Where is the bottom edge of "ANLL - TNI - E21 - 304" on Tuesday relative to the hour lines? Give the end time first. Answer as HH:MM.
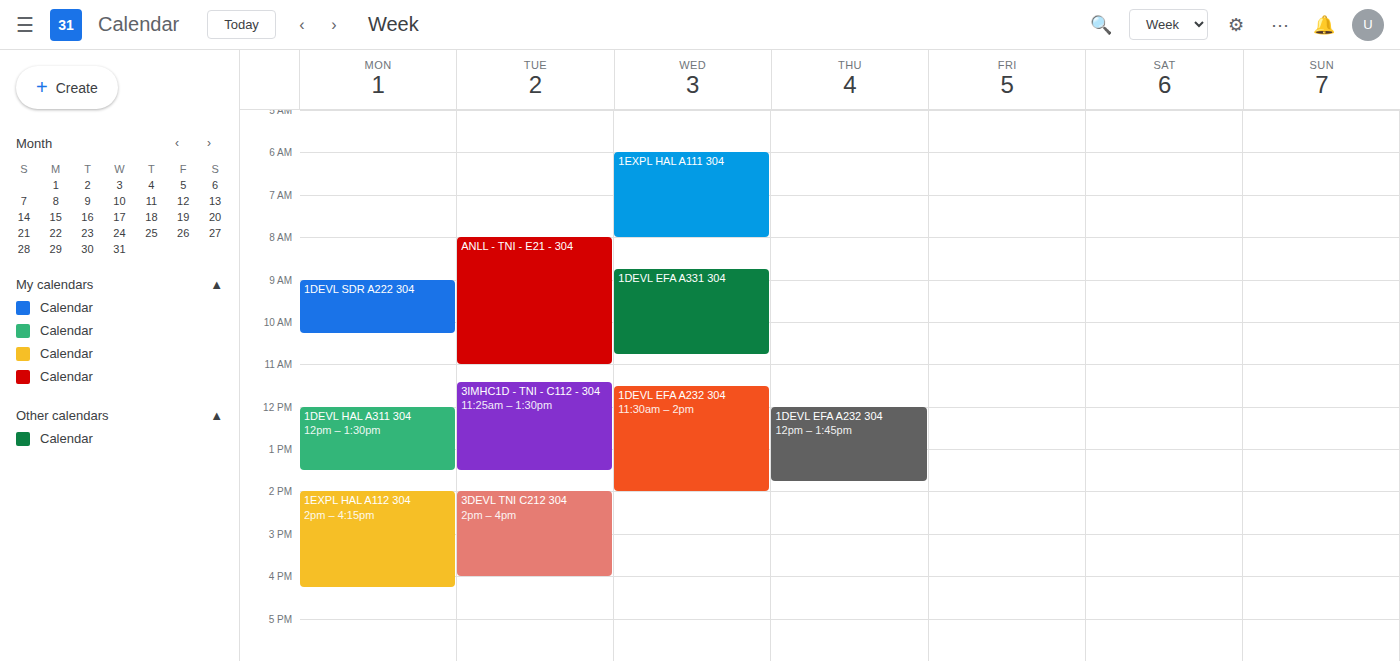
11:00 -- exactly on the 11:00 line.